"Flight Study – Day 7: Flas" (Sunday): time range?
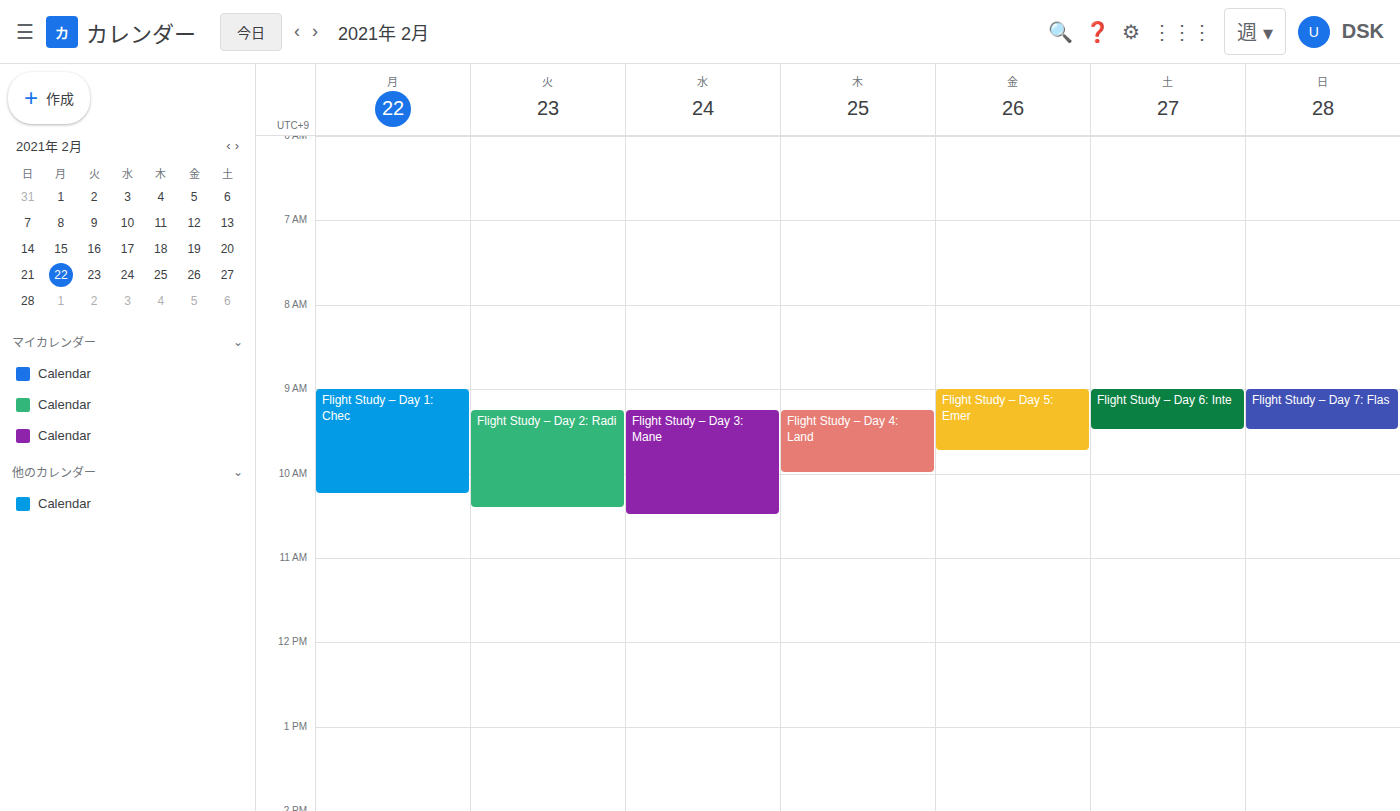
9:00 AM to 9:30 AM